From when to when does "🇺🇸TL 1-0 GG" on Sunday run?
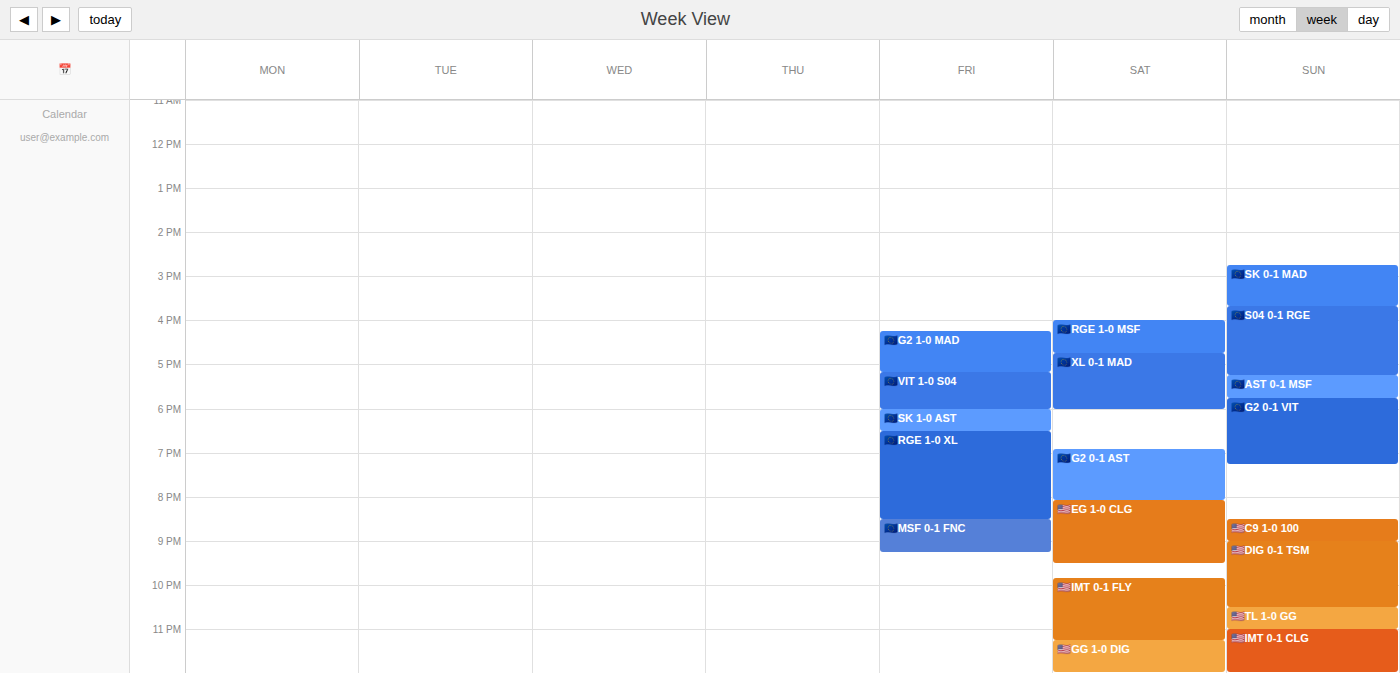
10:30 PM to 11:00 PM